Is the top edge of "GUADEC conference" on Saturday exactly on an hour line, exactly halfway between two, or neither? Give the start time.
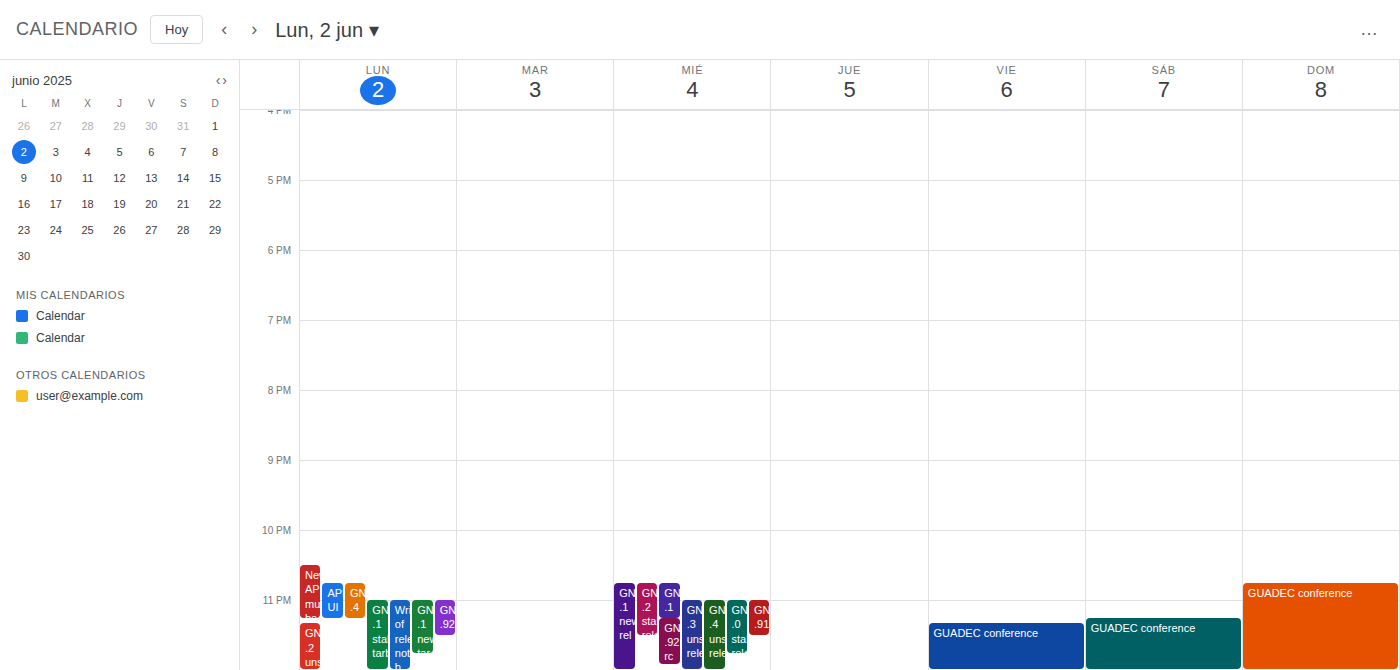
11:15 PM -- neither: a quarter of the way from the 11 PM line to the 12 AM line.